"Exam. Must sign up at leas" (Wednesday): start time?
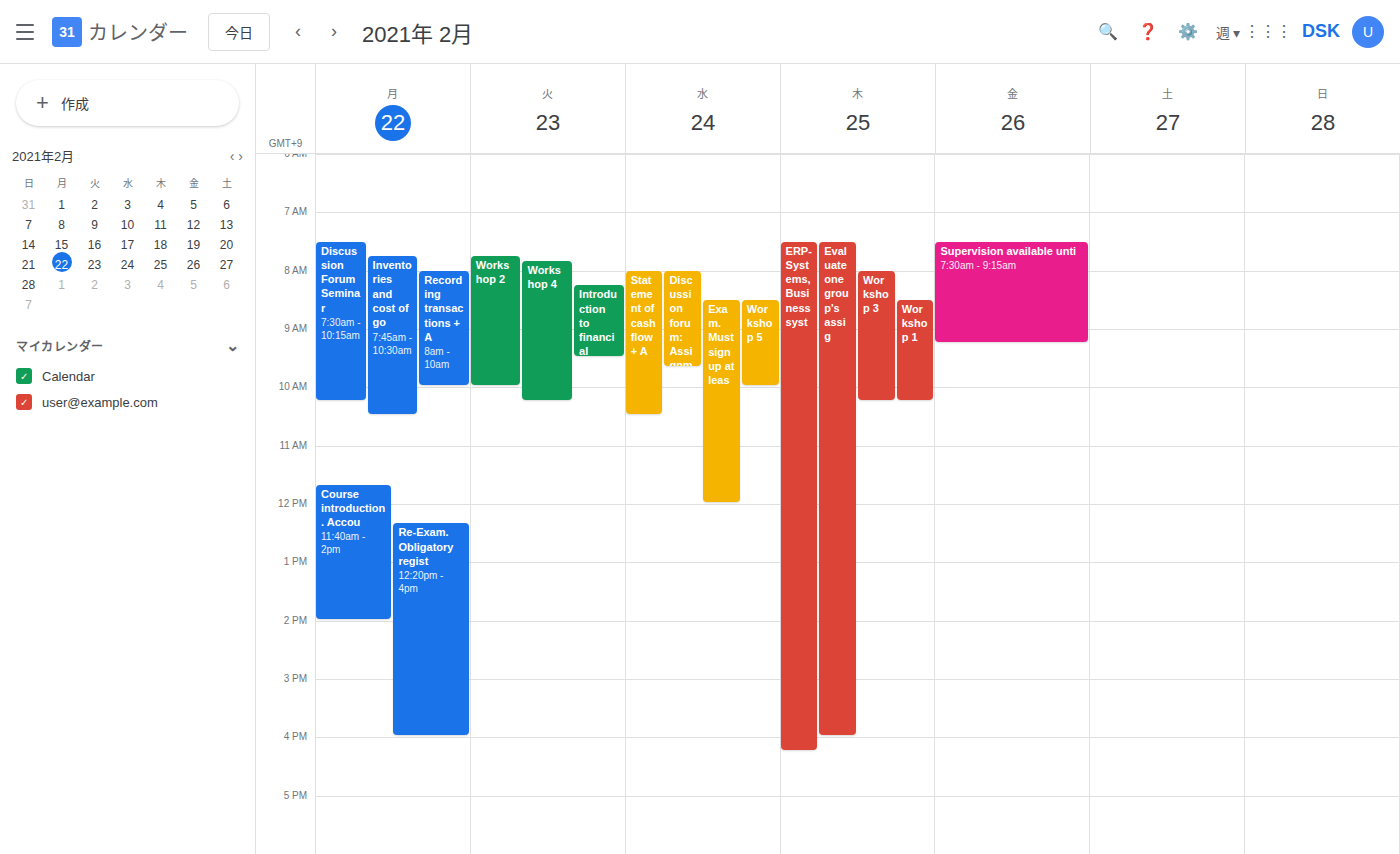
8:30 AM